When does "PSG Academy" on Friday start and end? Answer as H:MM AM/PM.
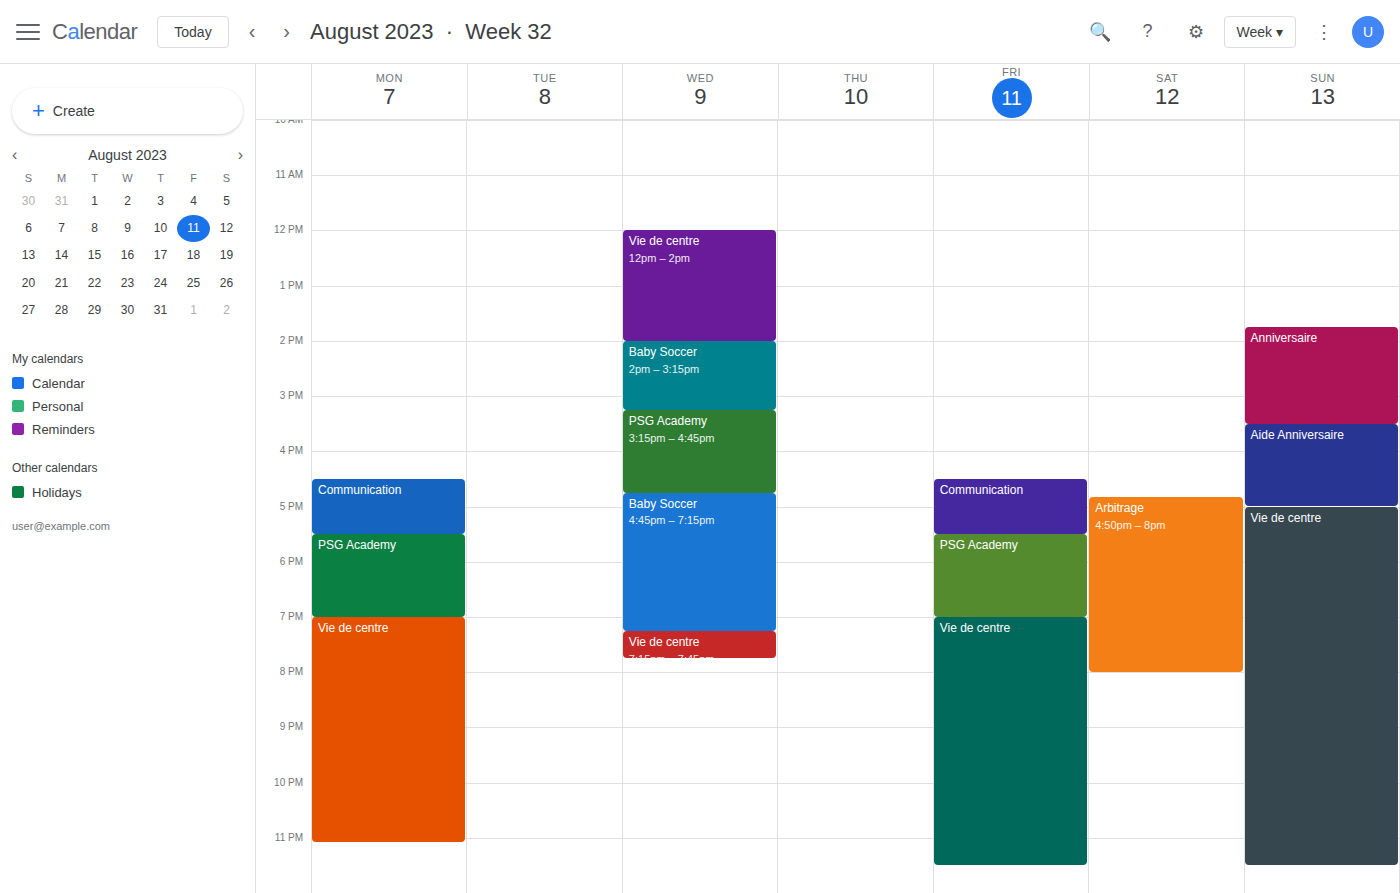
5:30 PM to 7:00 PM